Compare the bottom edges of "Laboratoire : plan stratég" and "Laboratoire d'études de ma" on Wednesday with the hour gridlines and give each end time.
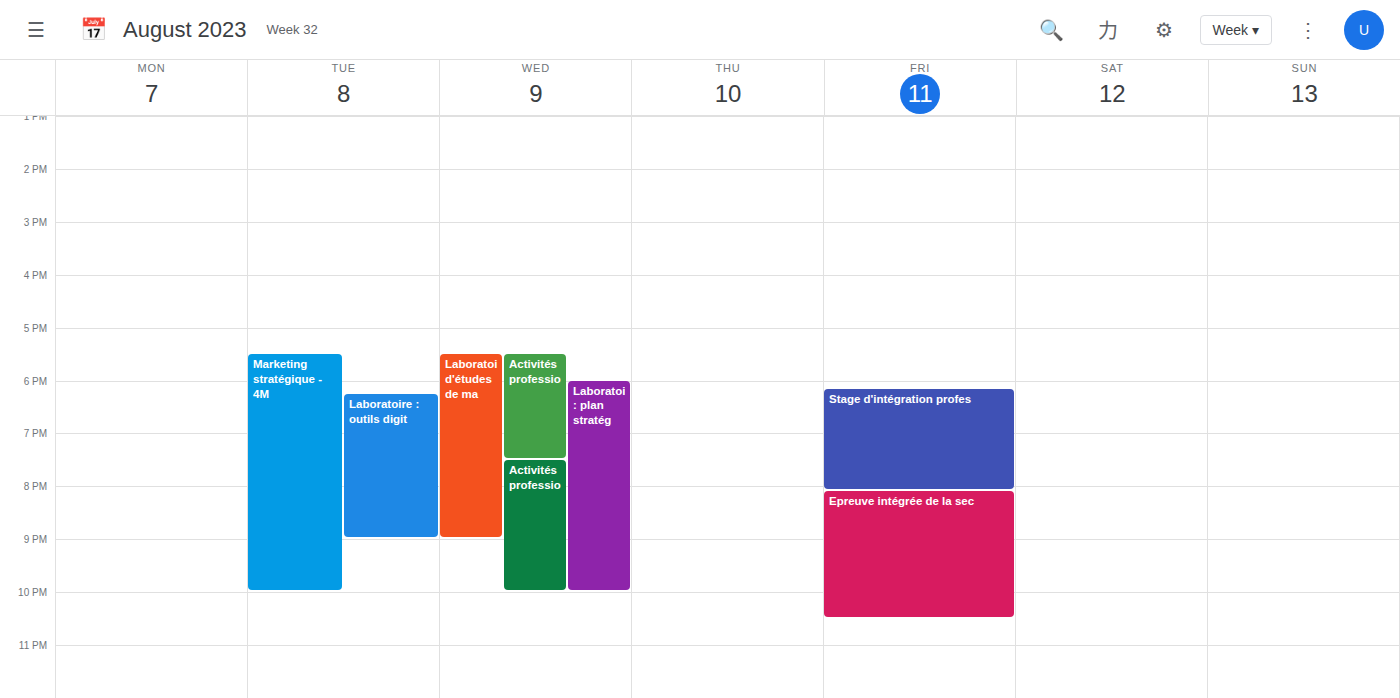
"Laboratoire : plan stratég": 10:00 PM, exactly on the 10 PM line. "Laboratoire d'études de ma": 9:00 PM, exactly on the 9 PM line.